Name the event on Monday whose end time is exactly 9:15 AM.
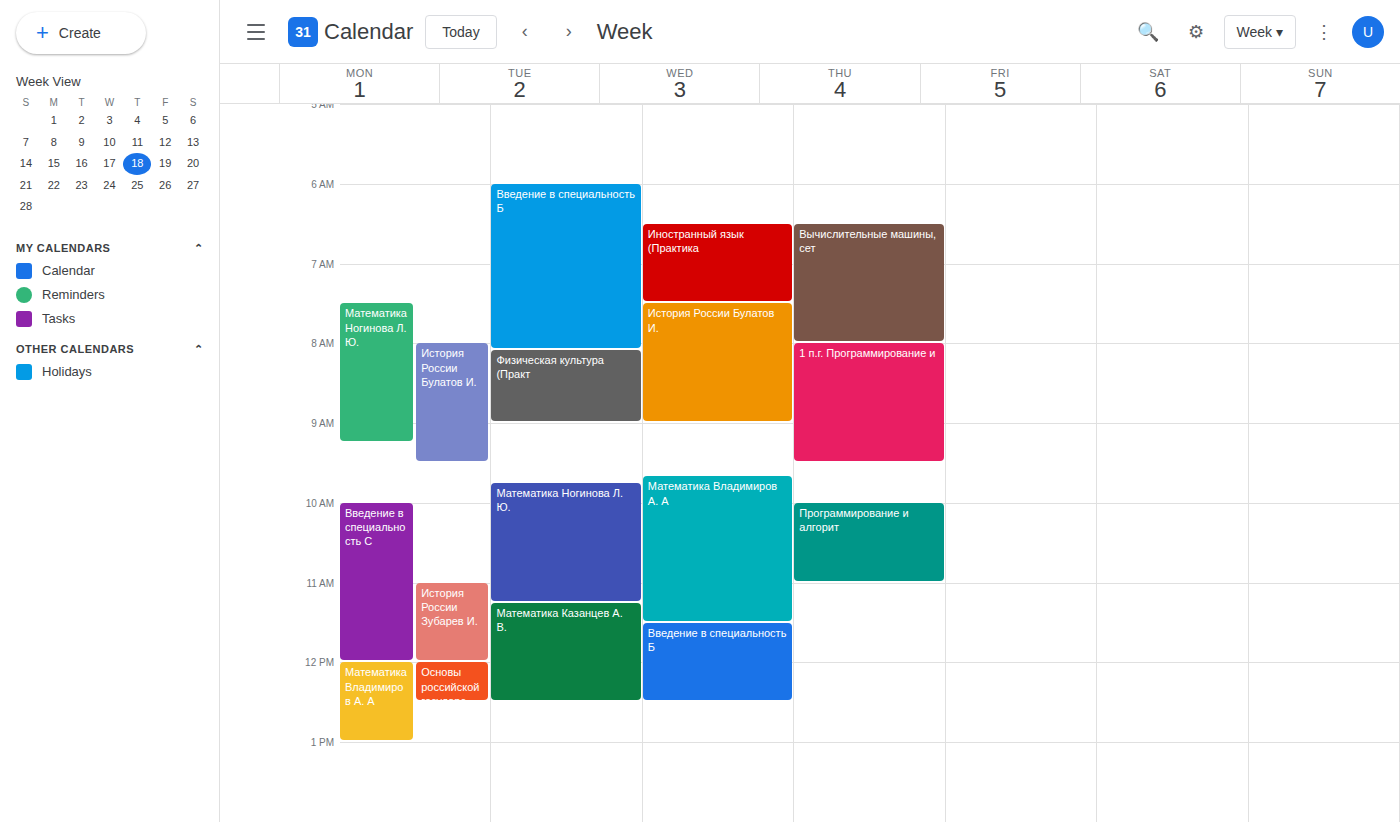
"Математика Ногинова Л. Ю."